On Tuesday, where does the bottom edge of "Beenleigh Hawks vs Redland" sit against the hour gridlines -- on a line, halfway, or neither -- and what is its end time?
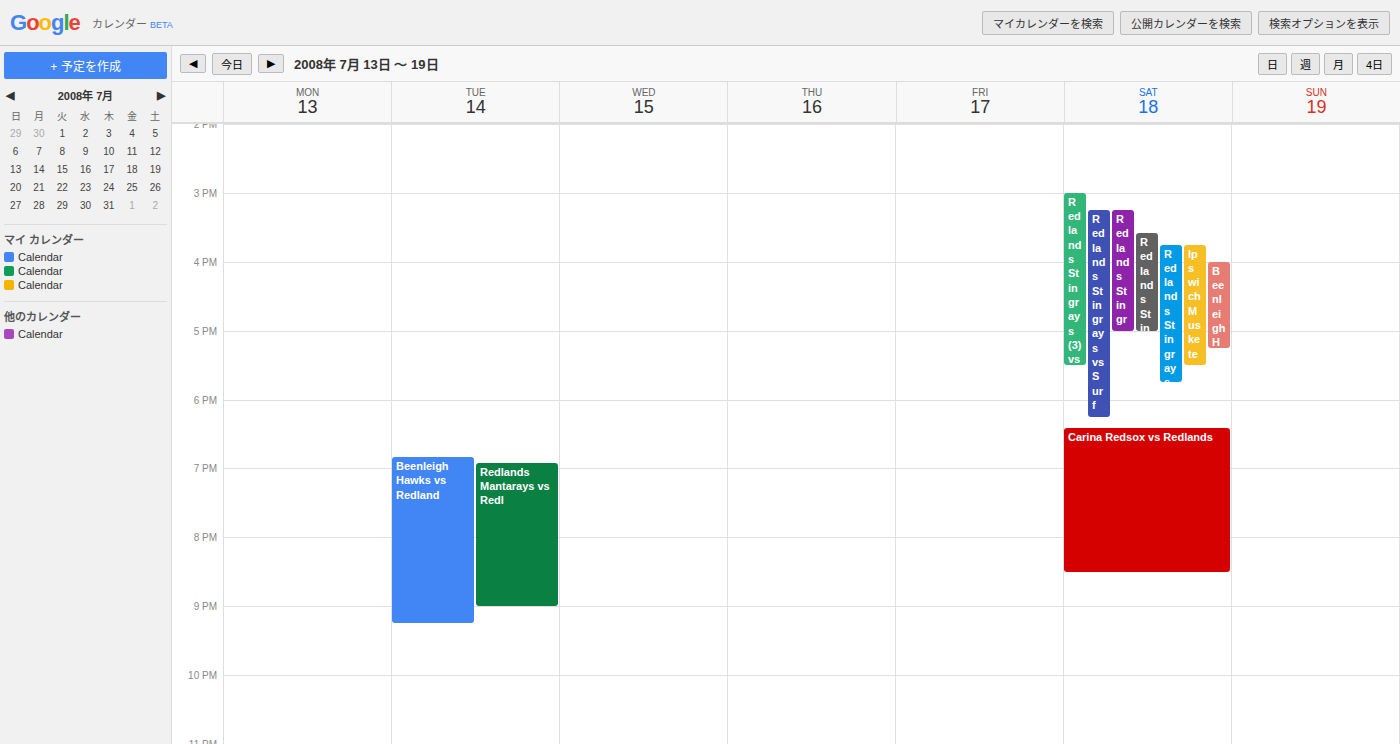
9:15 PM -- neither: a quarter of the way from the 9 PM line to the 10 PM line.